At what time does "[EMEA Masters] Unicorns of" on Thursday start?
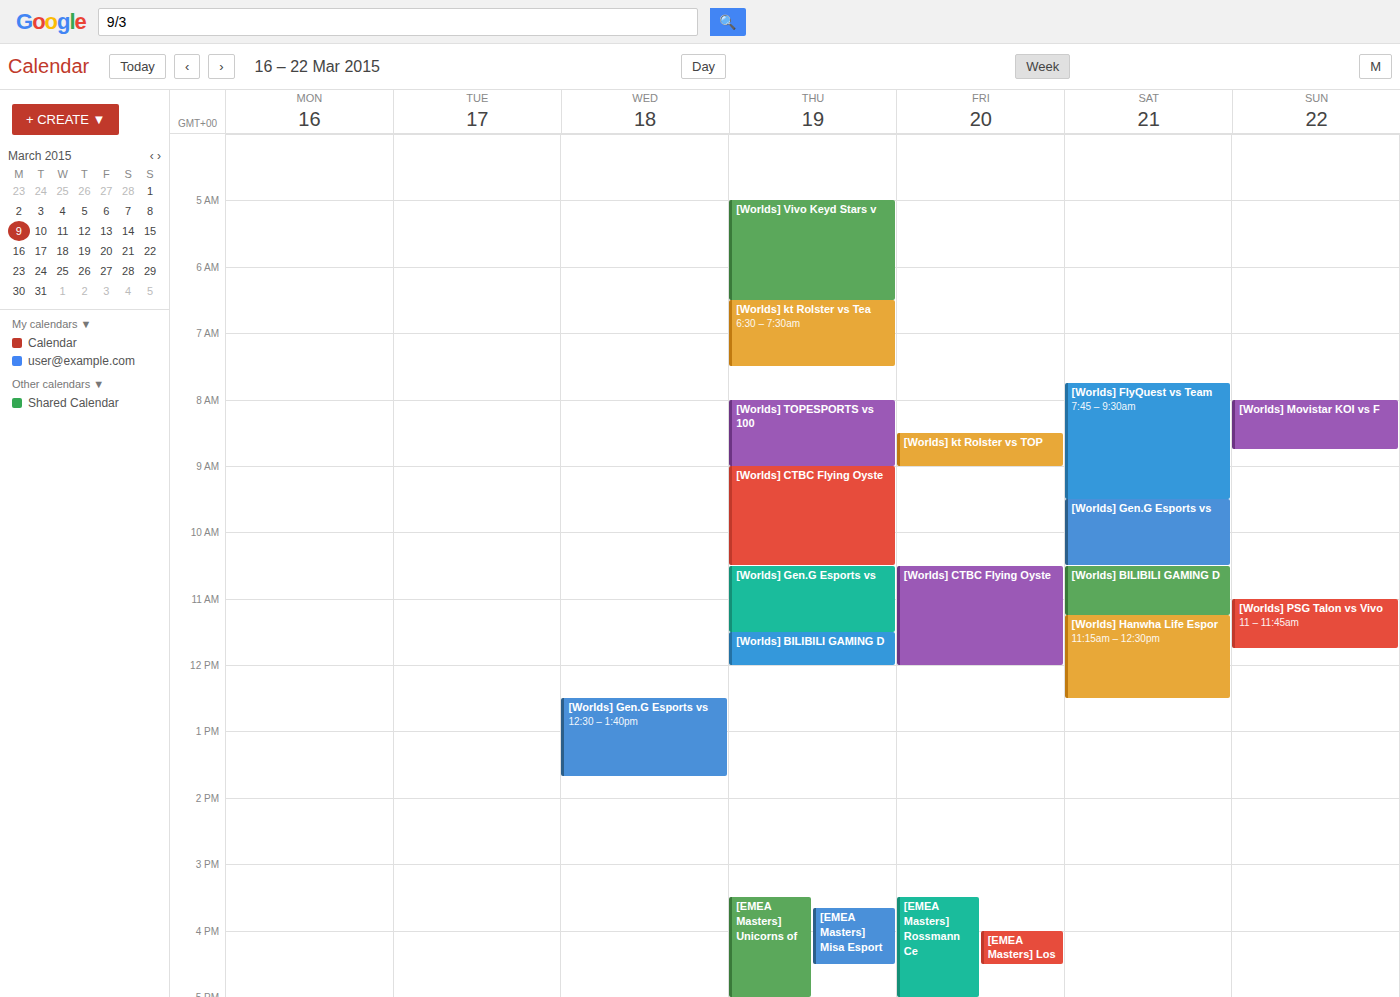
3:30 PM